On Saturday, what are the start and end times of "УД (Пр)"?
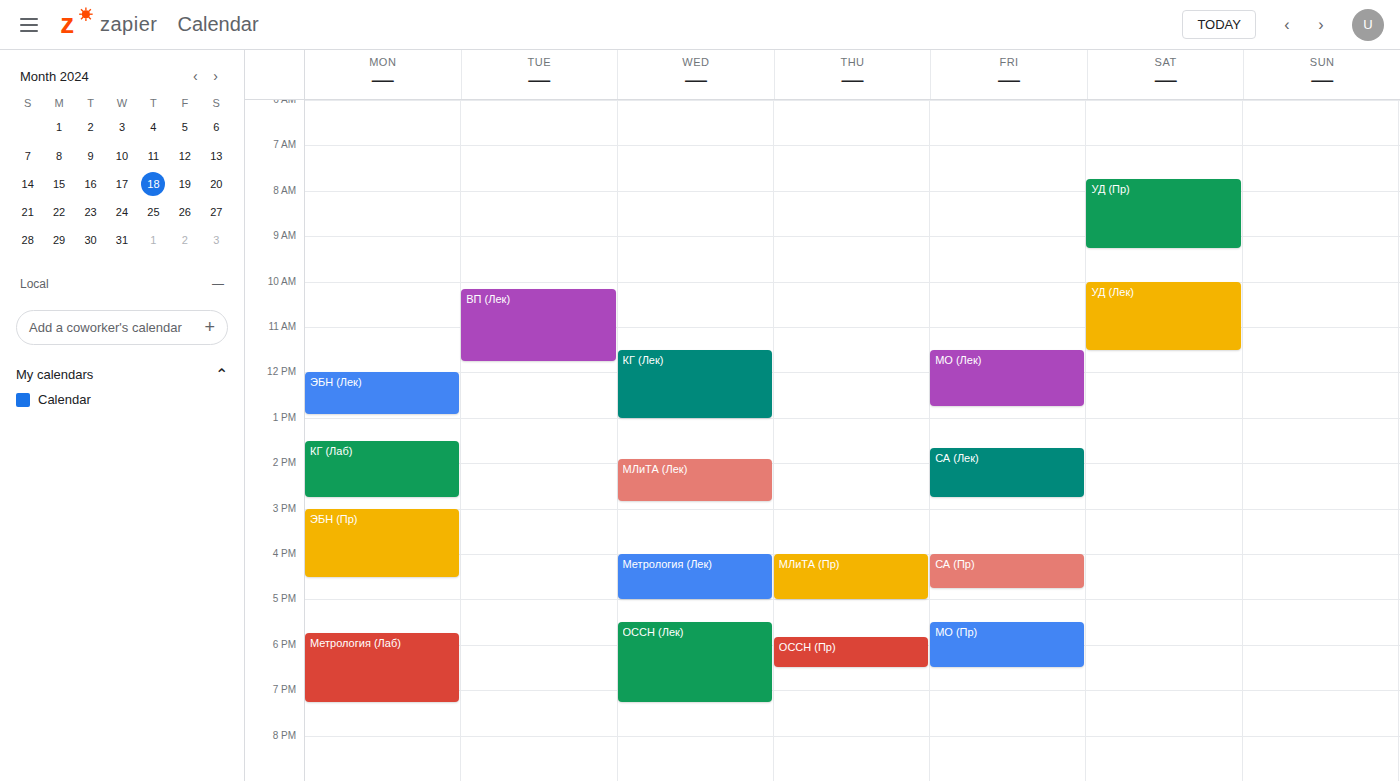
7:45 AM to 9:15 AM